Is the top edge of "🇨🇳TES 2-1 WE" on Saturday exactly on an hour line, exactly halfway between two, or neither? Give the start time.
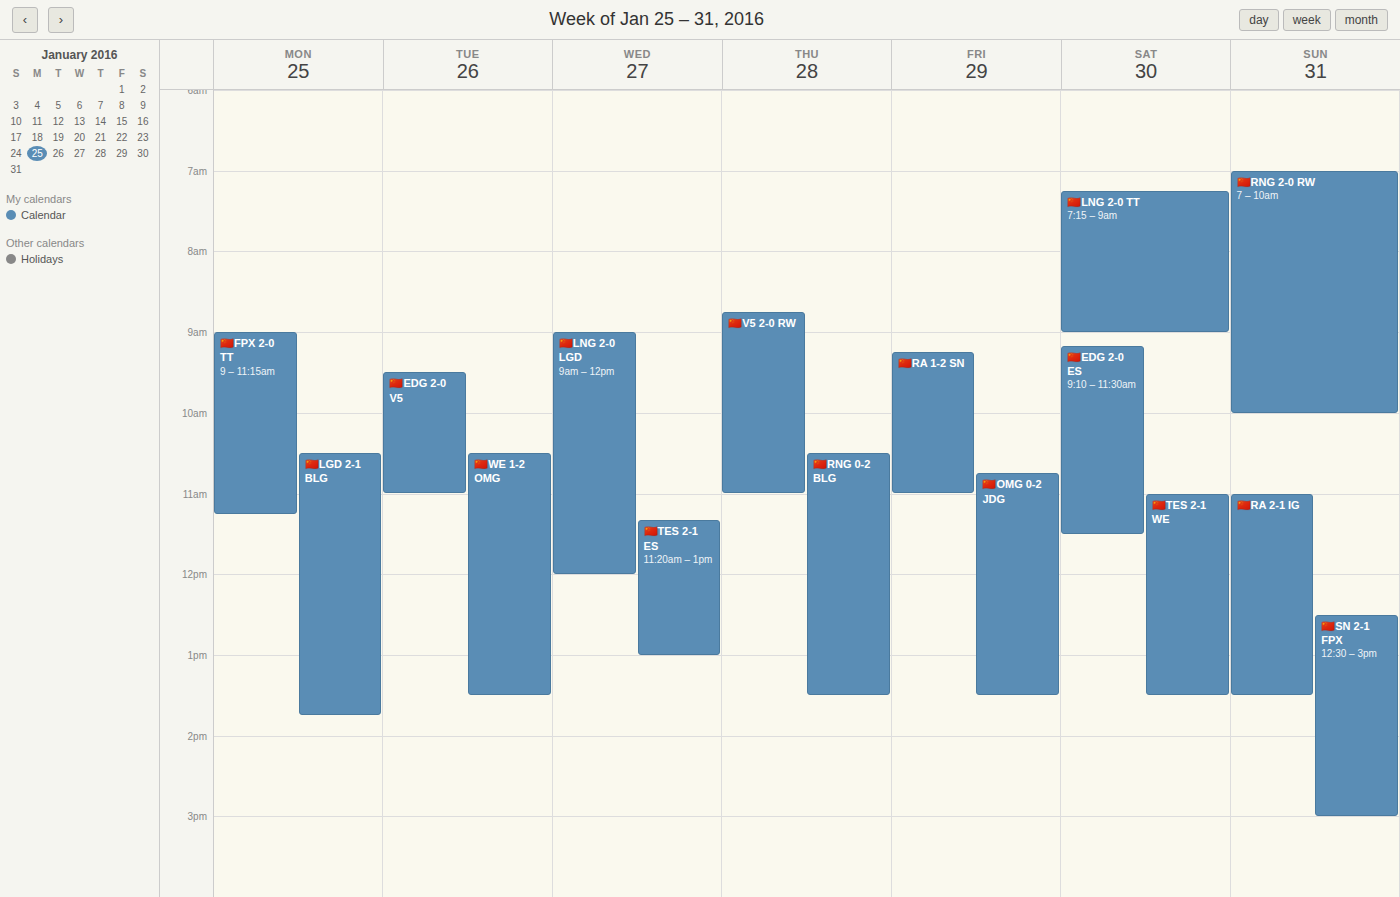
11:00 AM -- exactly on the 11 AM line.